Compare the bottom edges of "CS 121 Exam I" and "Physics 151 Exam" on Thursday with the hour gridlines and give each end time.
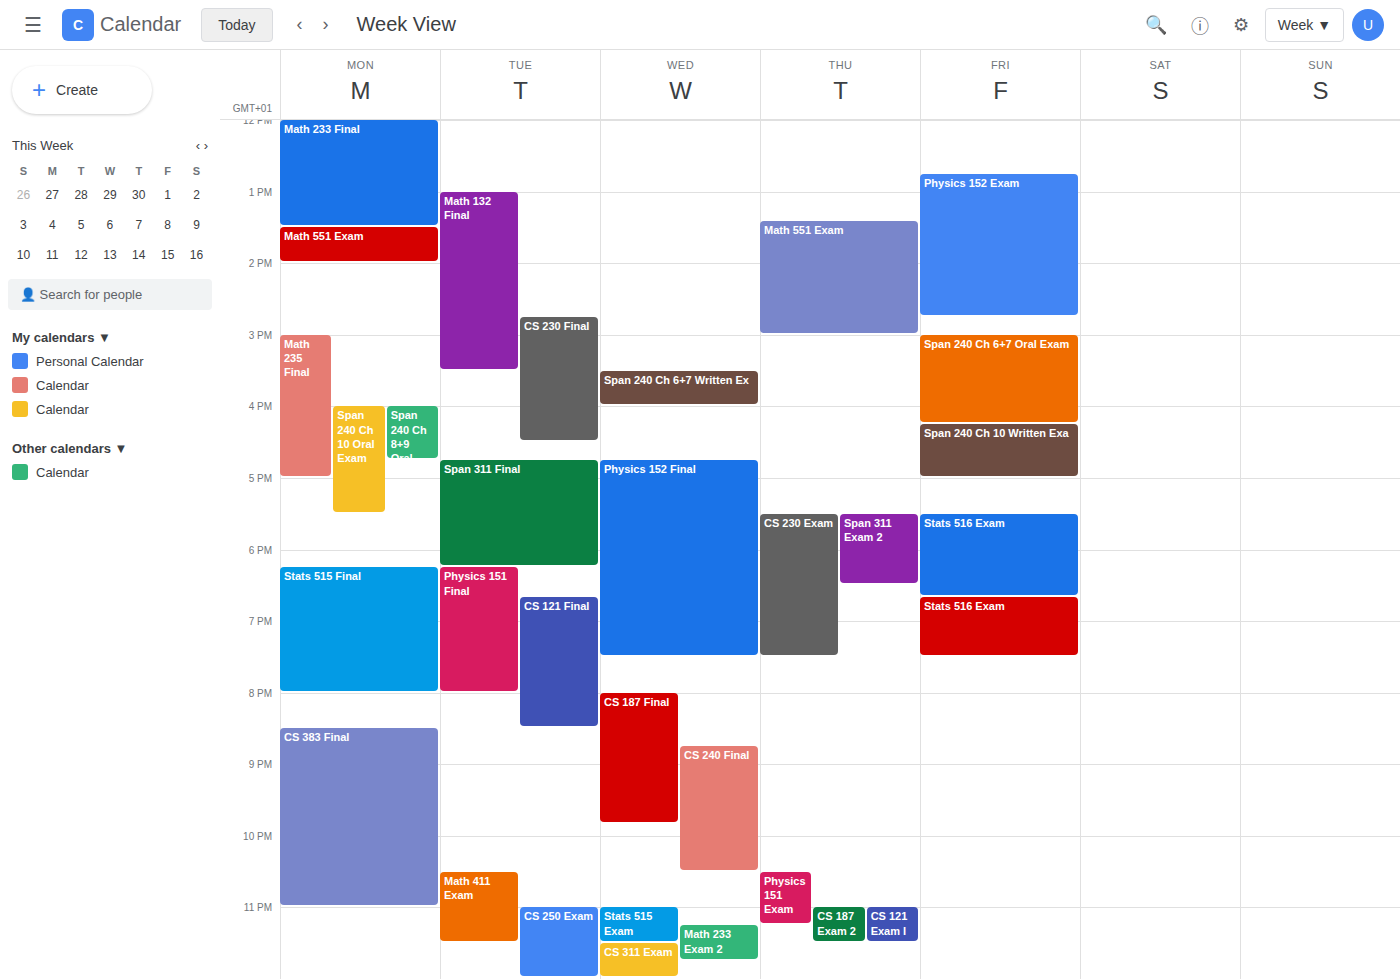
"CS 121 Exam I": 23:30, halfway between the 23:00 and 24:00 lines. "Physics 151 Exam": 23:15, neither: a quarter of the way from the 23:00 line to the 24:00 line.